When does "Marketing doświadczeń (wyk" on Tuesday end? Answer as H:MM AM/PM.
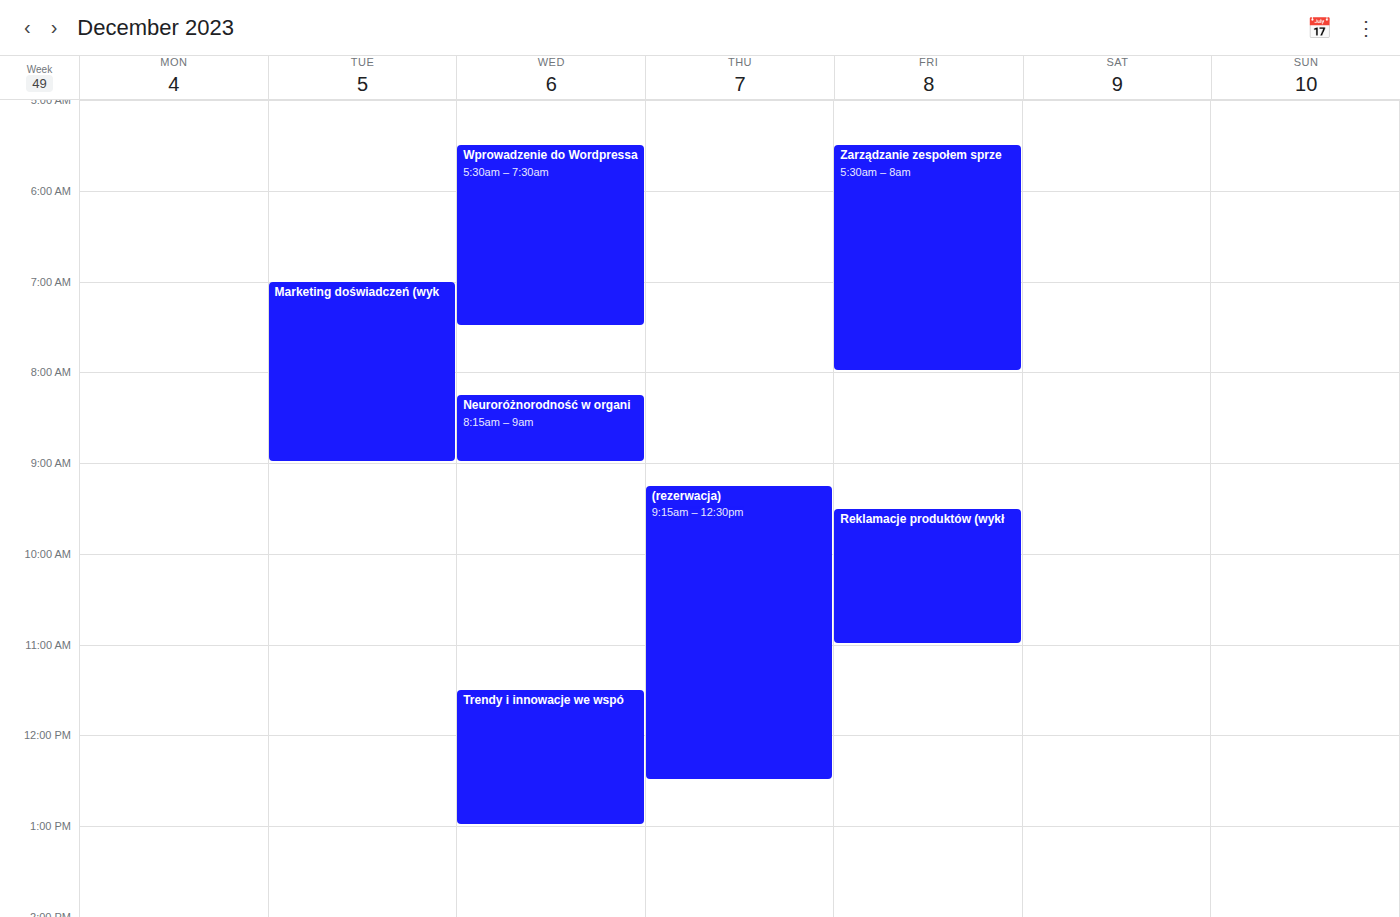
9:00 AM